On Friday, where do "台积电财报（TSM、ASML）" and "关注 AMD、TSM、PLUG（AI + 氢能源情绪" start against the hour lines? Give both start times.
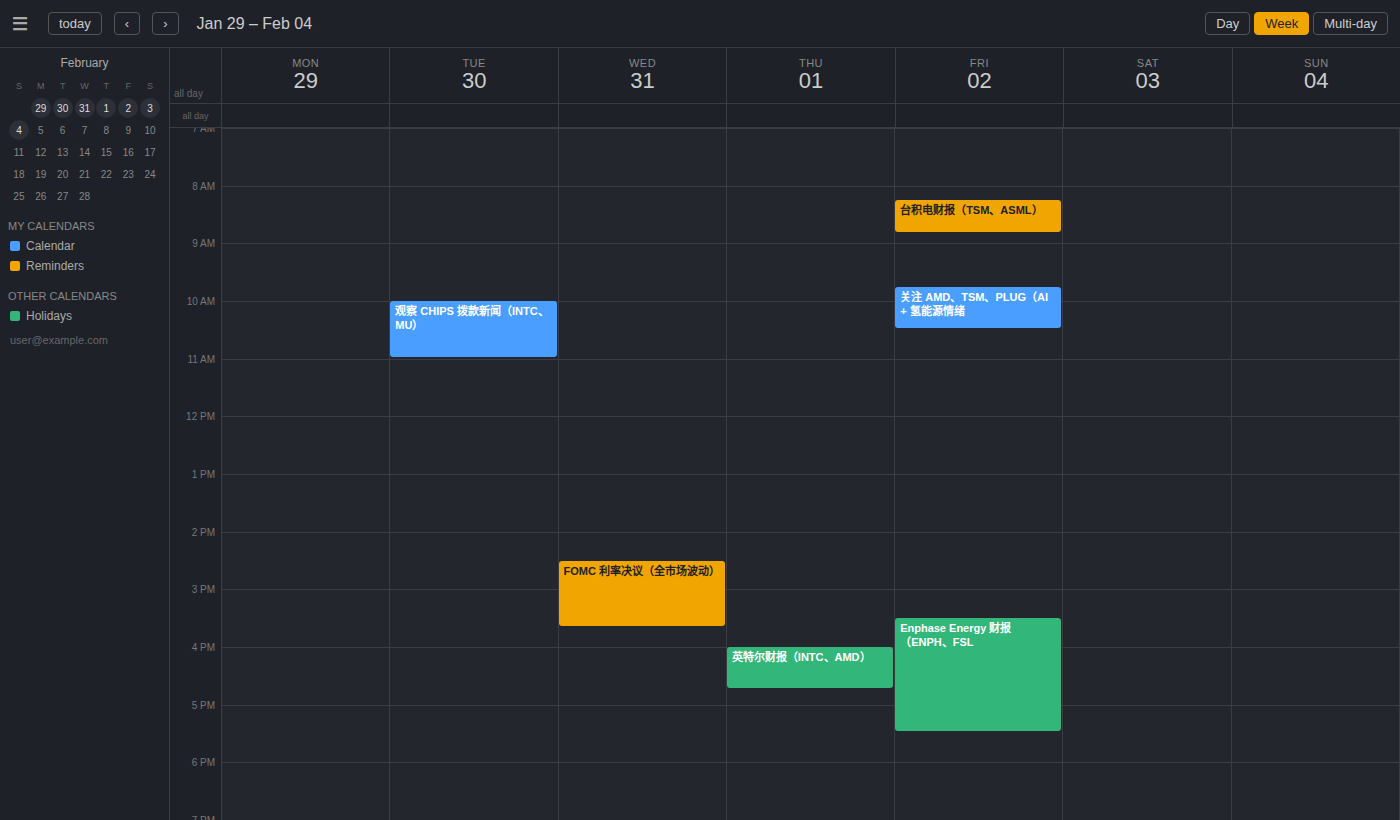
"台积电财报（TSM、ASML）": 8:15 AM, neither: a quarter of the way from the 8 AM line to the 9 AM line. "关注 AMD、TSM、PLUG（AI + 氢能源情绪": 9:45 AM, neither: three quarters of the way from the 9 AM line to the 10 AM line.